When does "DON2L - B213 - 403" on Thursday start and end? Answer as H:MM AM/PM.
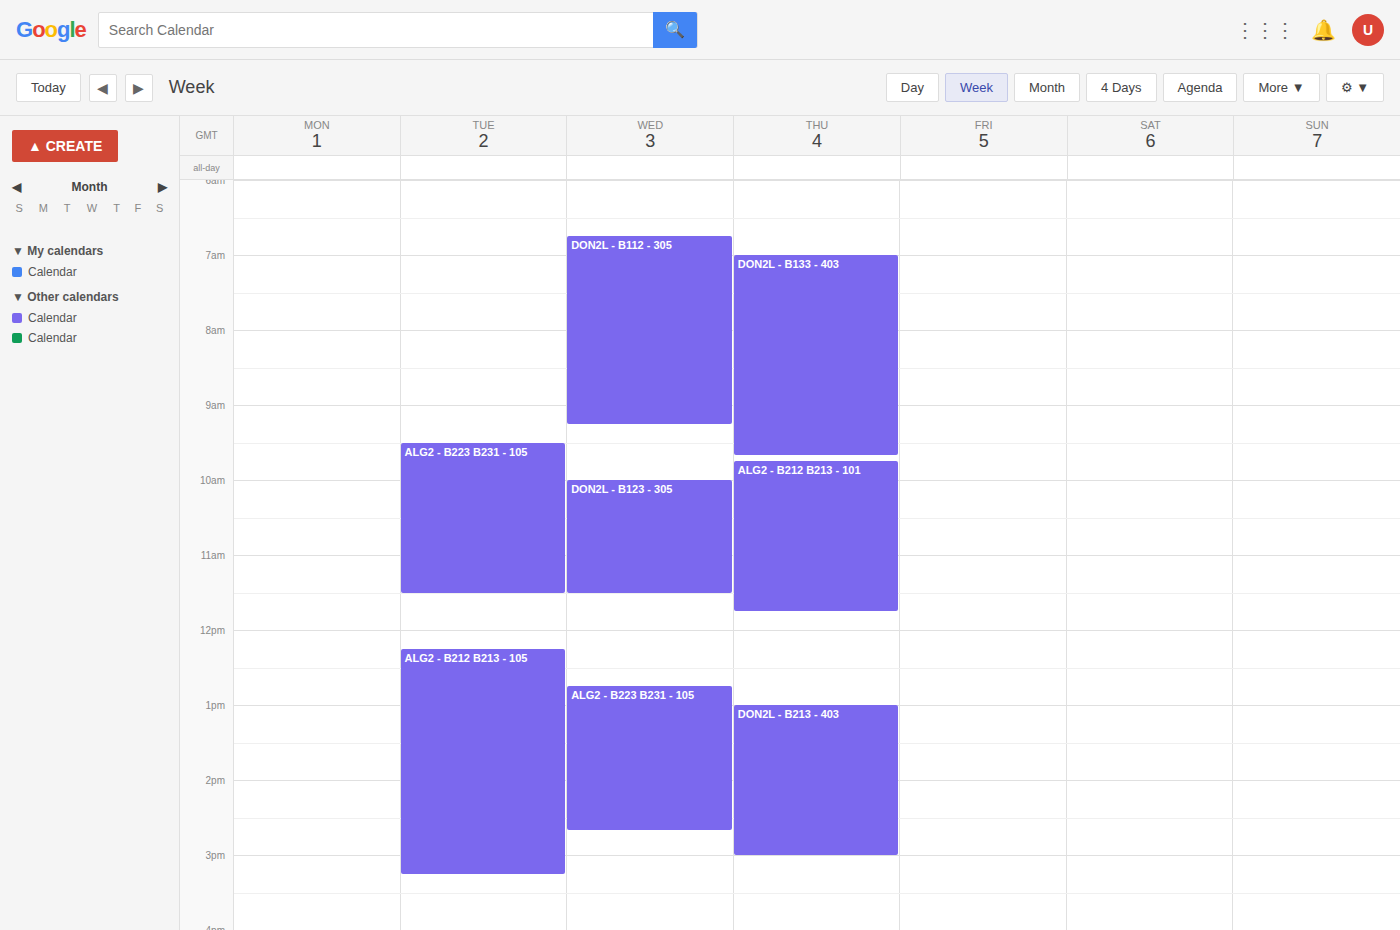
1:00 PM to 3:00 PM